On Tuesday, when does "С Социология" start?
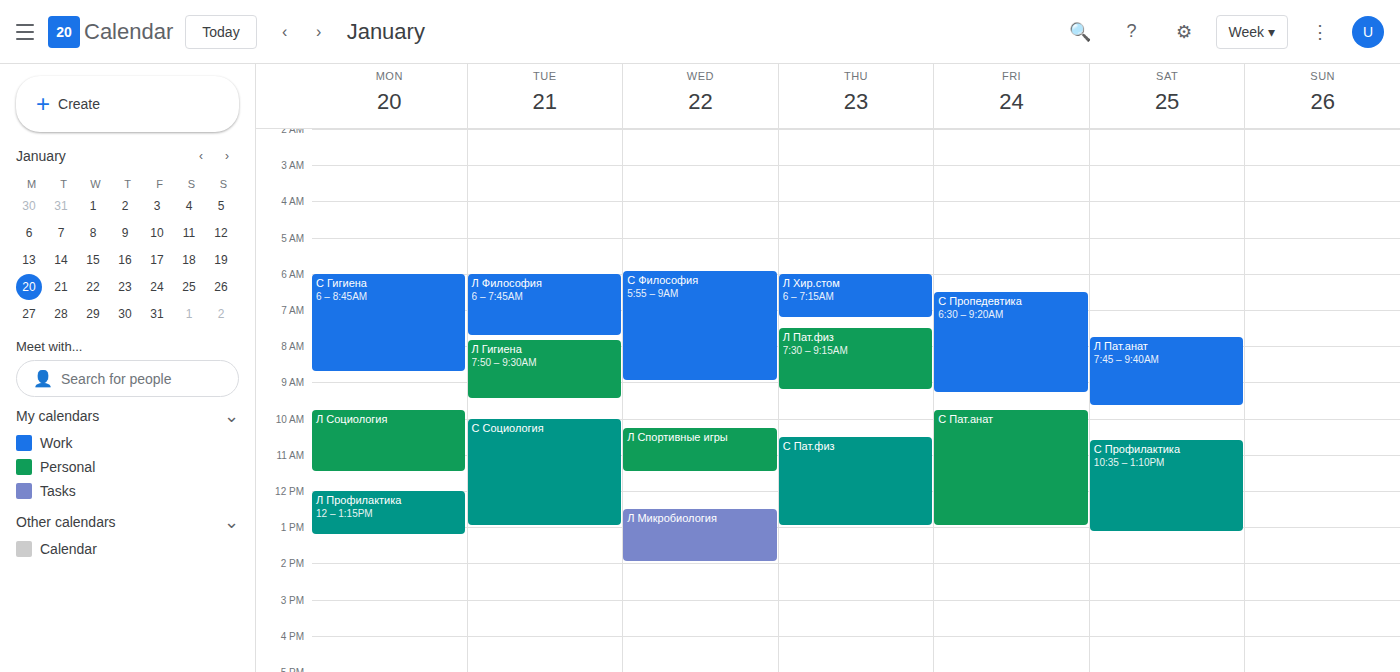
10:00 AM